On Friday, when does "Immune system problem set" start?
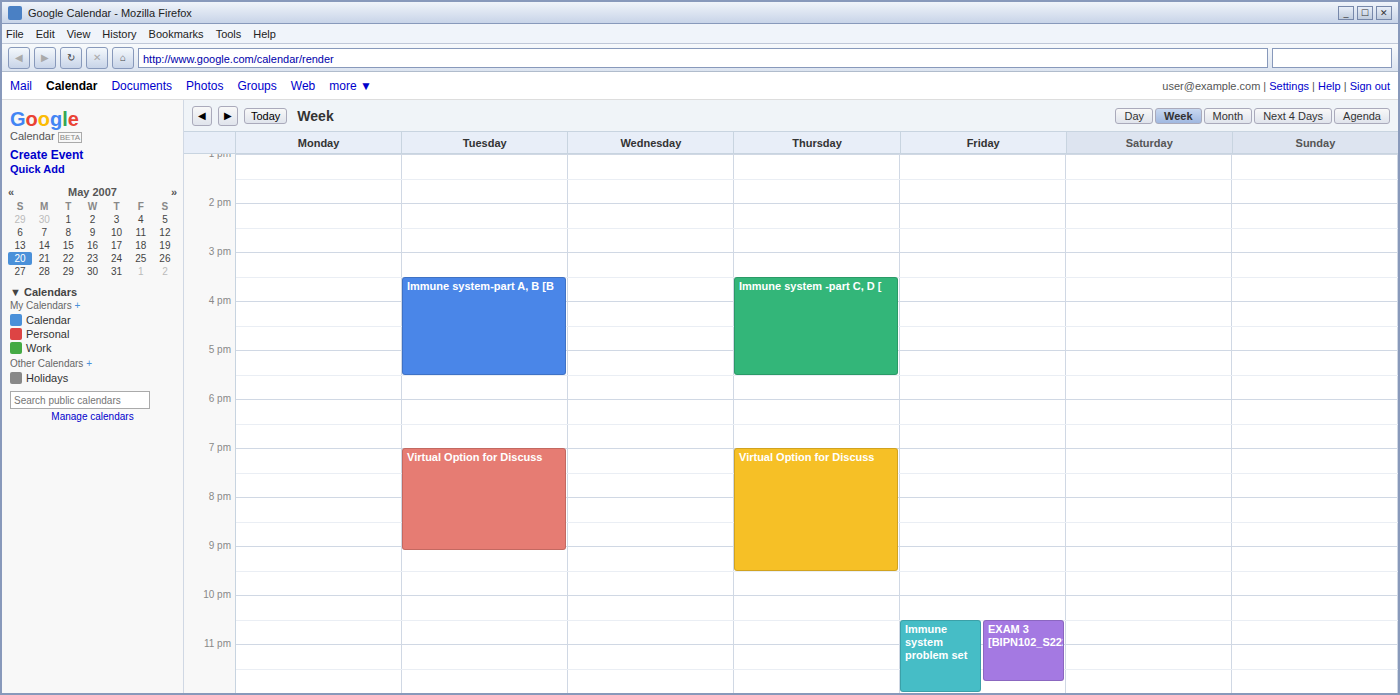
10:30 PM